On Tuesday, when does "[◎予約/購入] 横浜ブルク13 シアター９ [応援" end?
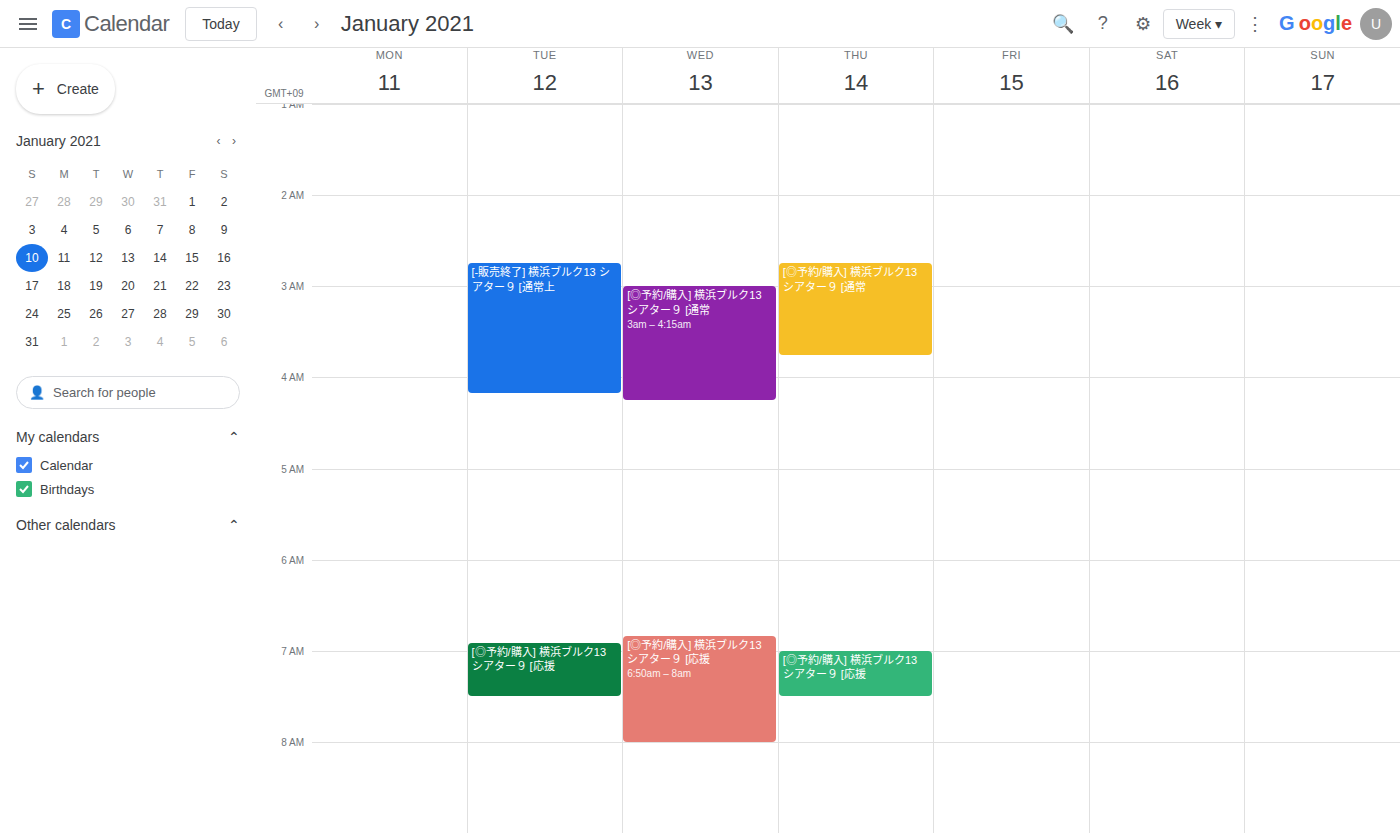
07:30